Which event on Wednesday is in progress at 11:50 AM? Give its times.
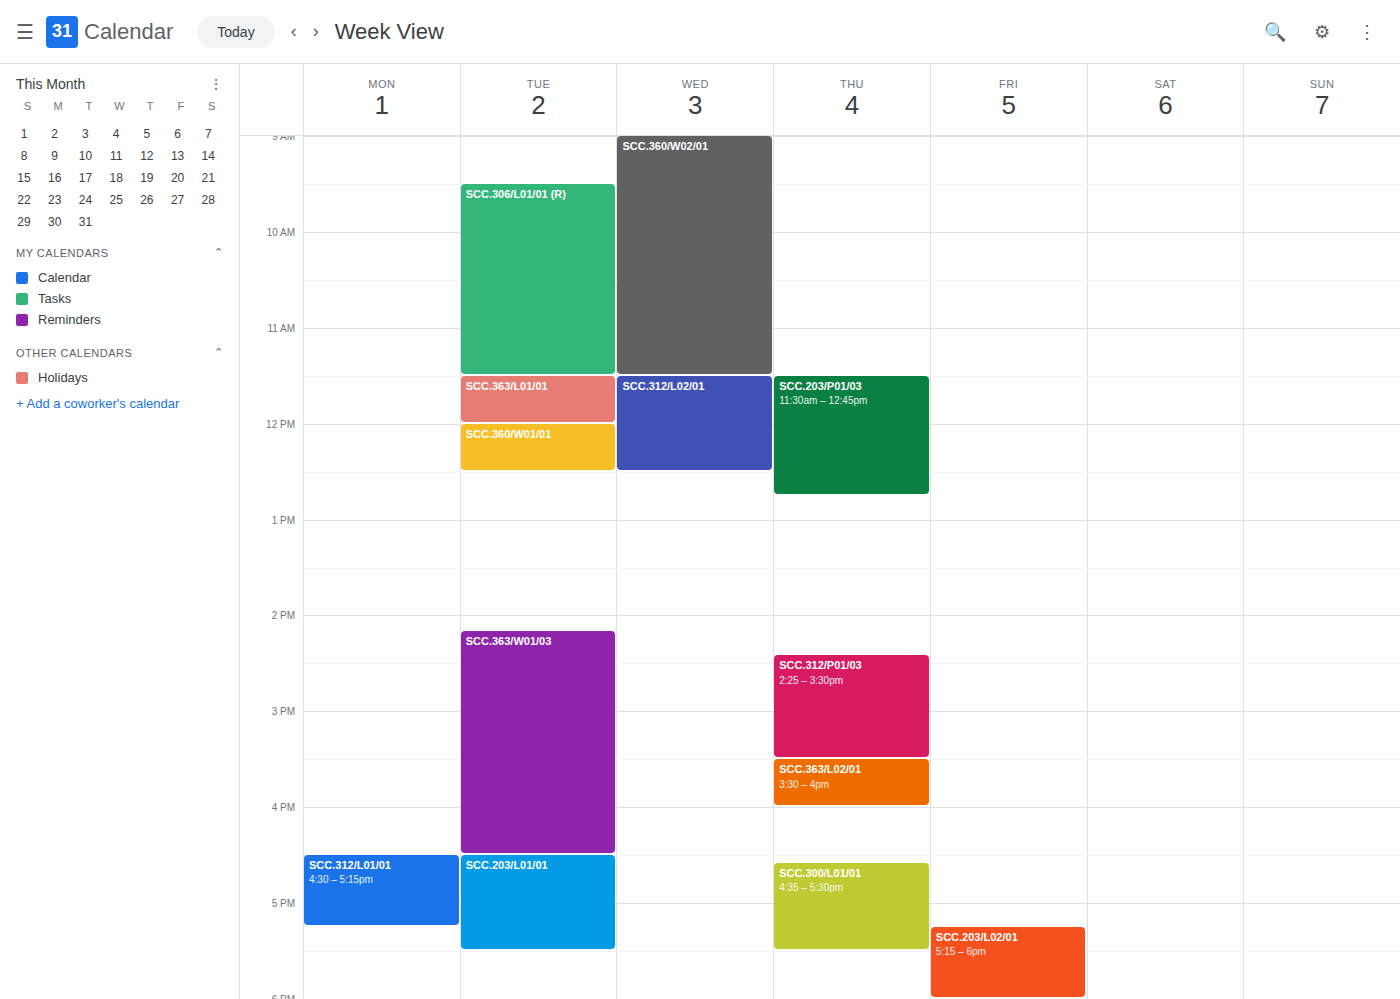
"SCC.312/L02/01", 11:30 AM to 12:30 PM